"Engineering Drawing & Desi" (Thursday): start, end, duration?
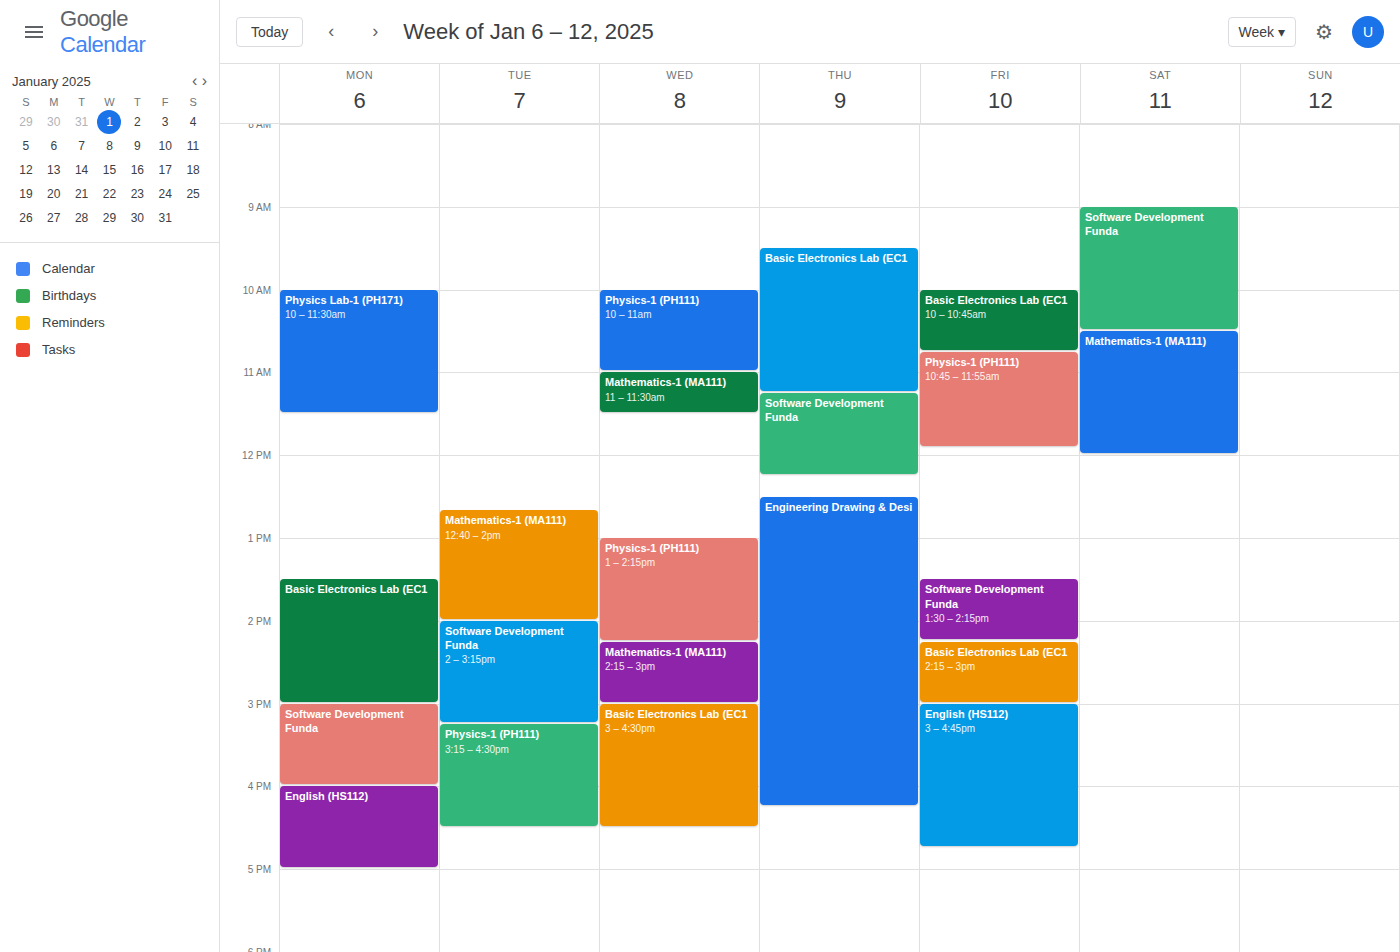
12:30 to 16:15, 3 hours 45 minutes